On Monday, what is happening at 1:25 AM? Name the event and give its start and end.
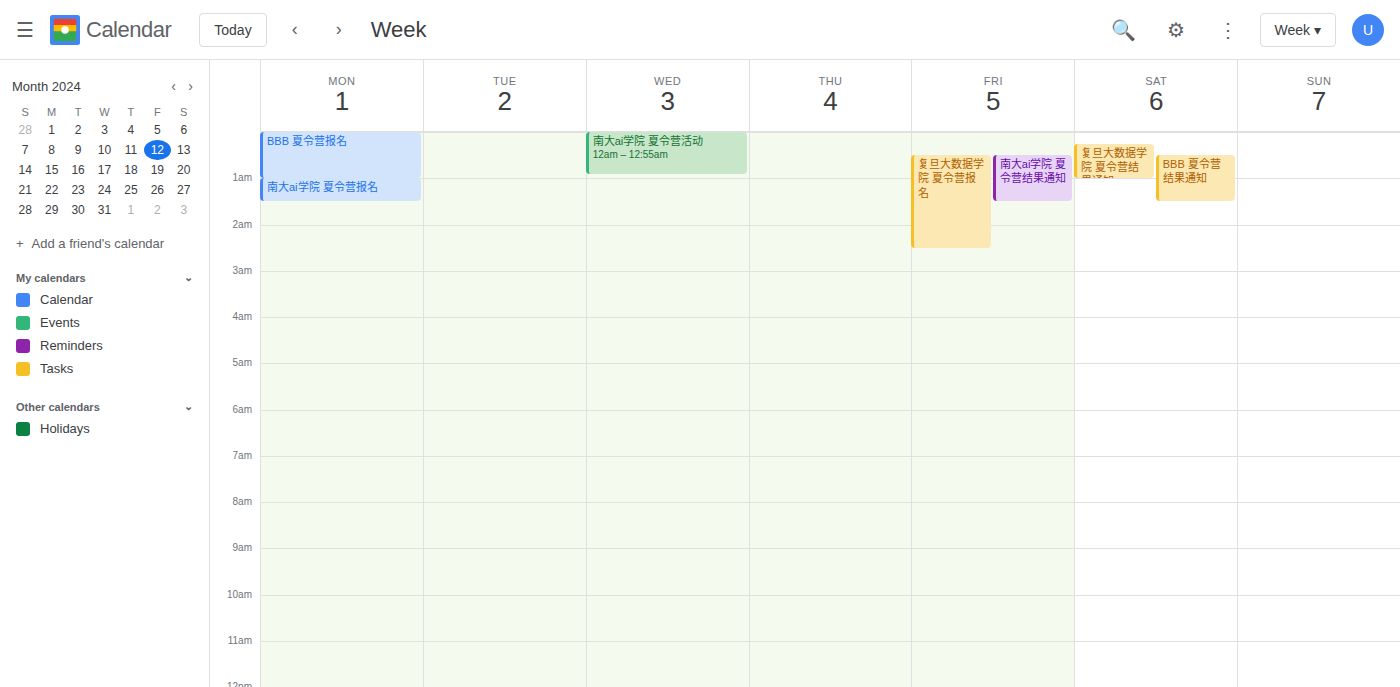
"南大ai学院 夏令营报名", 1:00 AM to 1:30 AM